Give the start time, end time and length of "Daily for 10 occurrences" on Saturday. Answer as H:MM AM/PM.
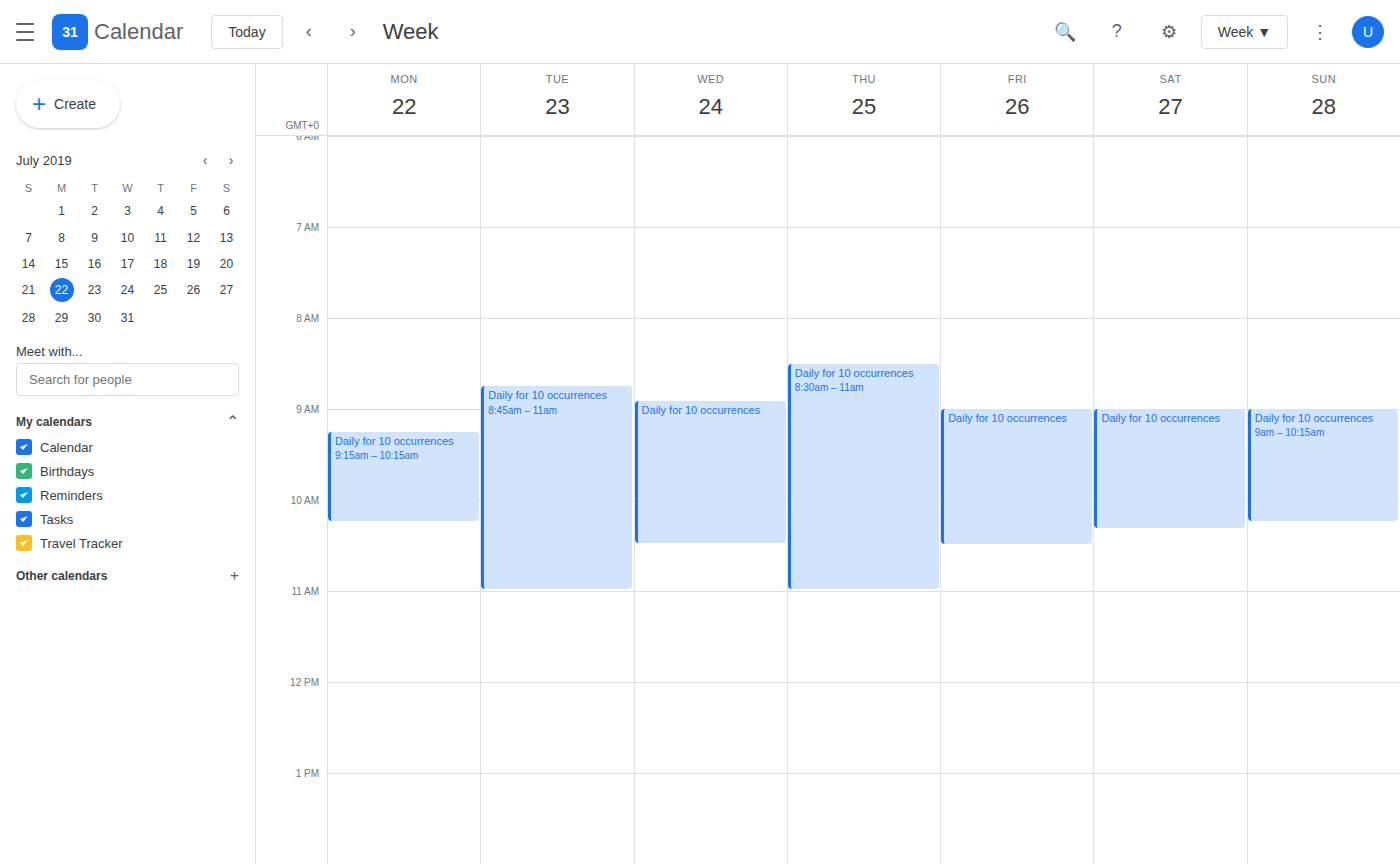
9:00 AM to 10:20 AM, 1 hour 20 minutes